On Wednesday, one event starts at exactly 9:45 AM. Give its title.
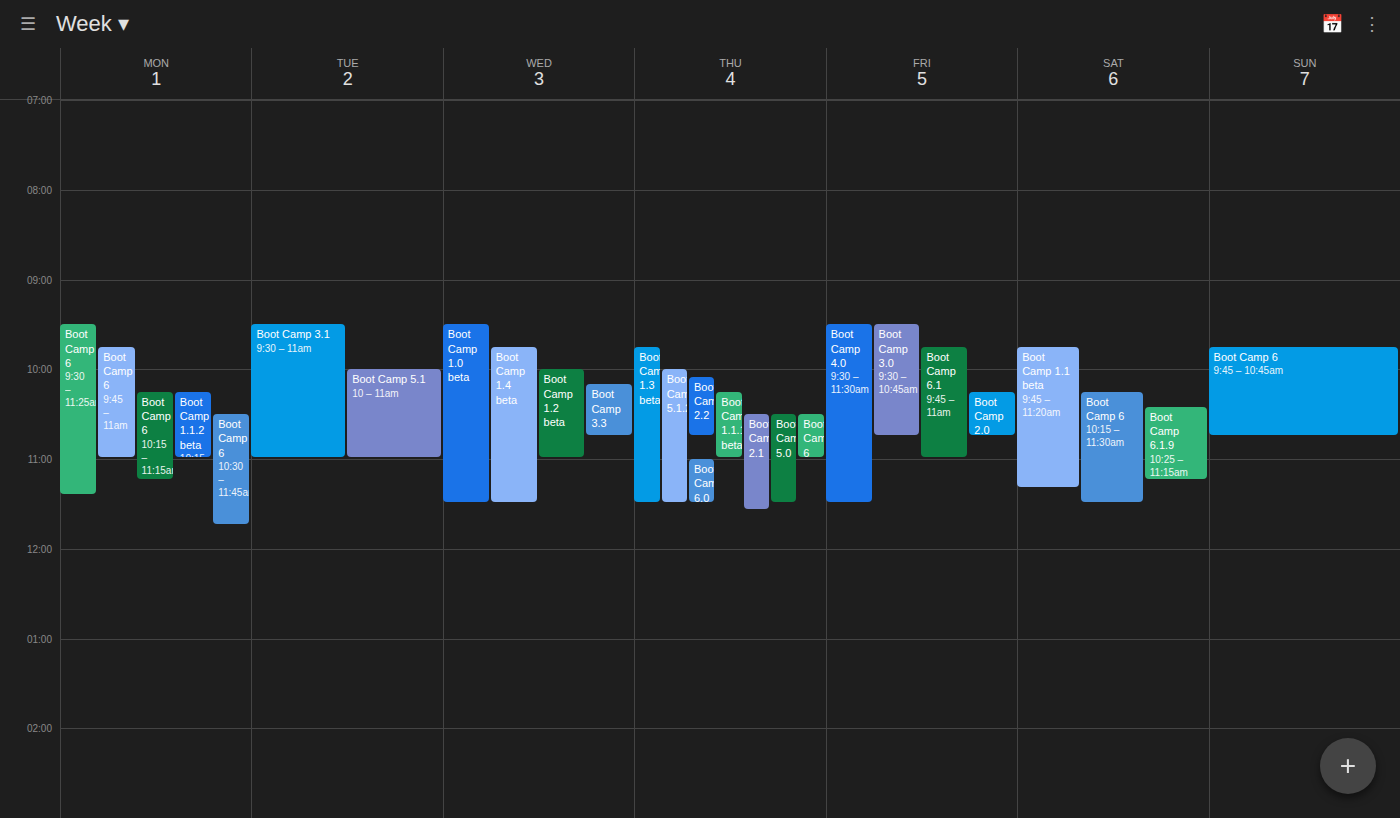
"Boot Camp 1.4 beta"